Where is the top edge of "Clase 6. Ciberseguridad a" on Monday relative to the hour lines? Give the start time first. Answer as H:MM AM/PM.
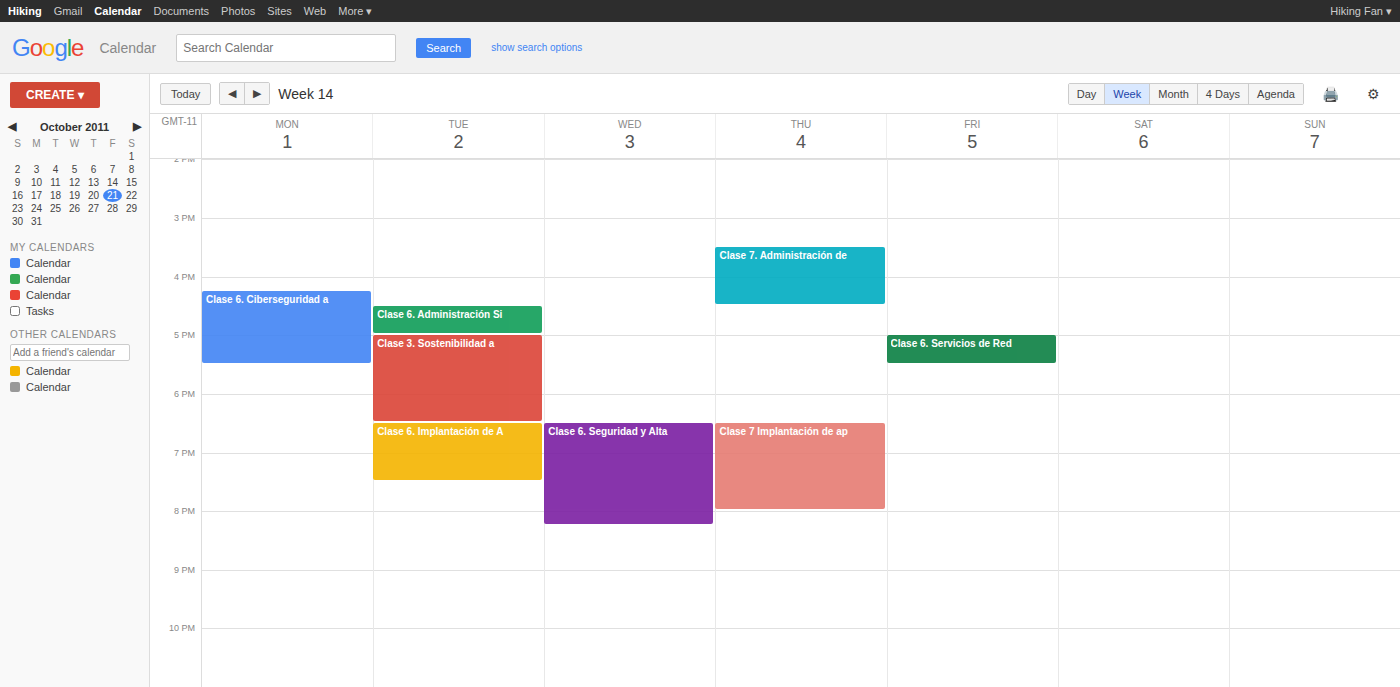
4:15 PM -- neither: a quarter of the way from the 4 PM line to the 5 PM line.